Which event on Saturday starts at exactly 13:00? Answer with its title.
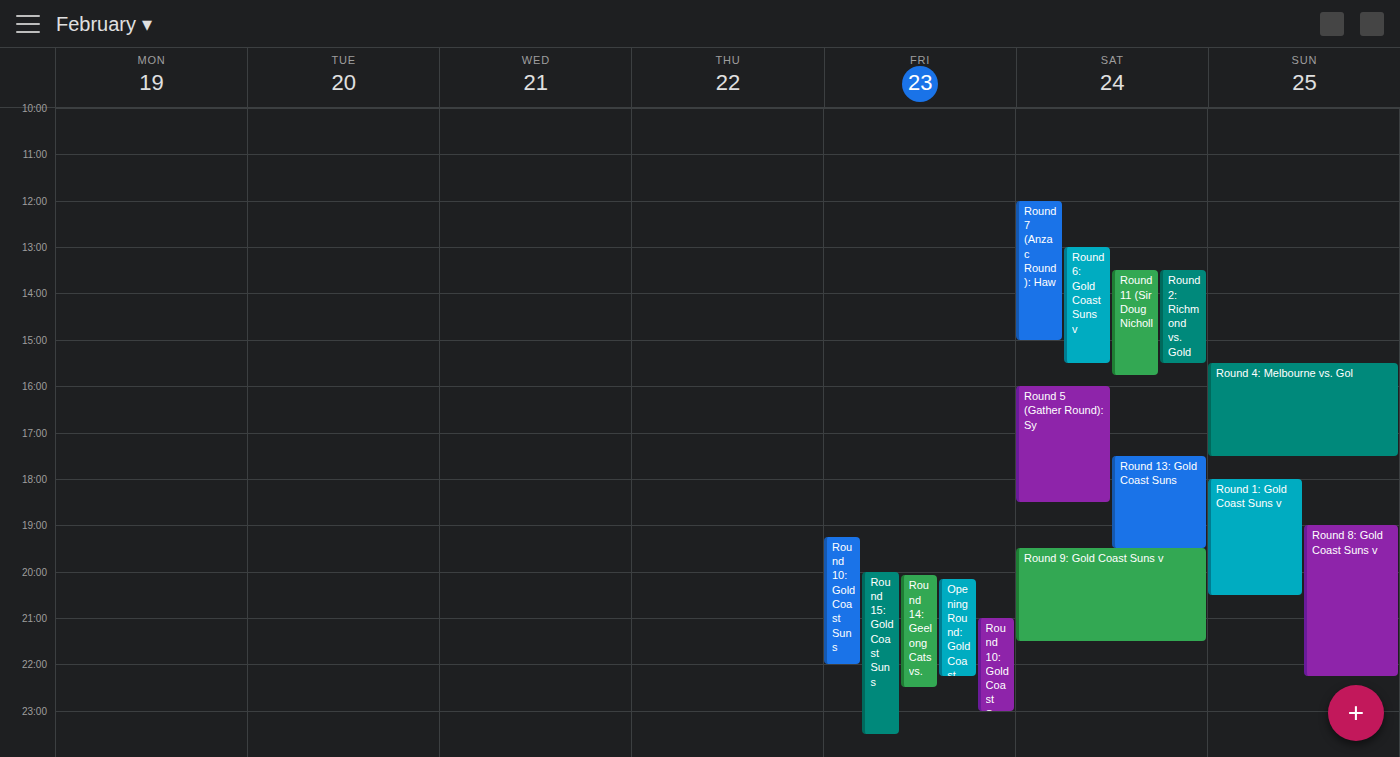
"Round 6: Gold Coast Suns v"